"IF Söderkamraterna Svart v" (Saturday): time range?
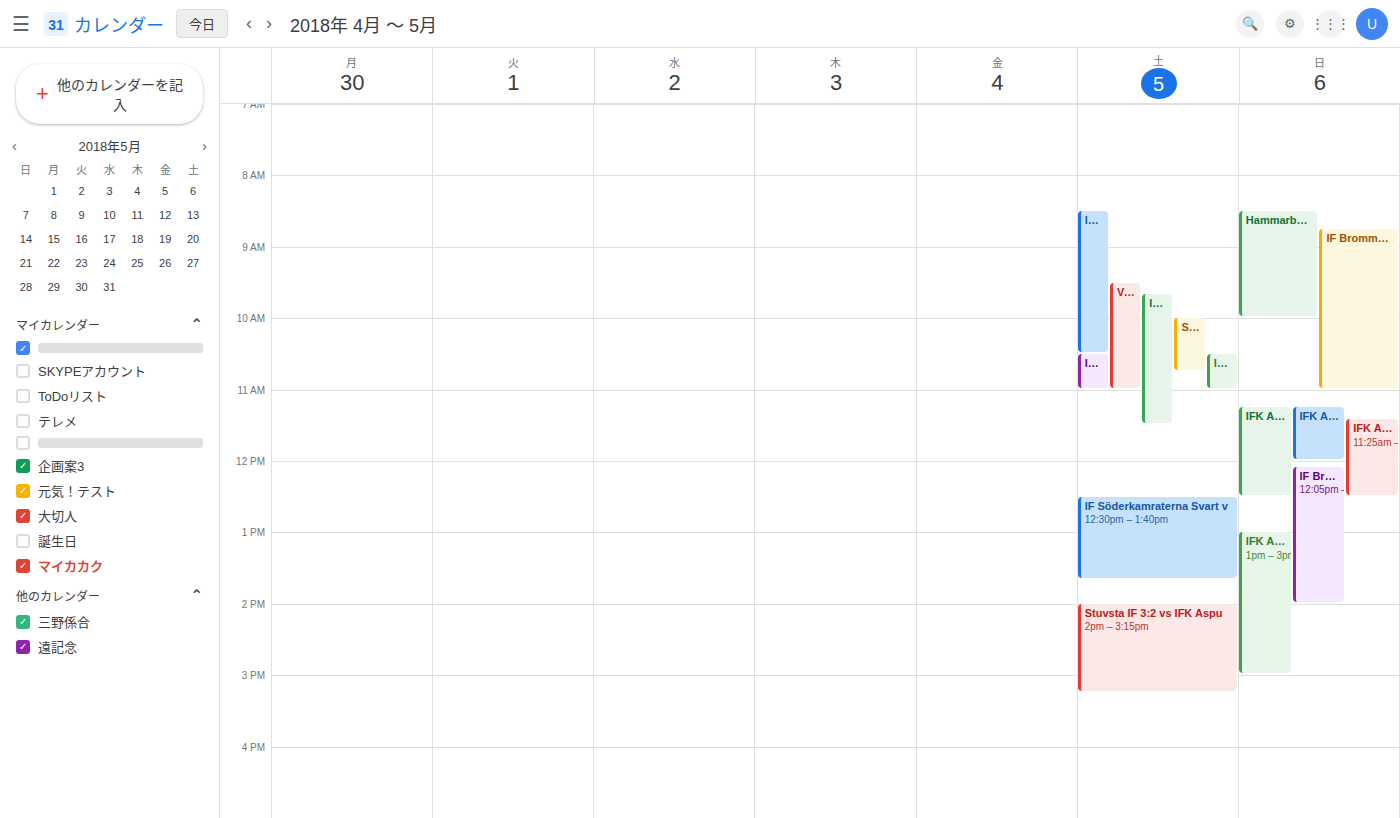
12:30 PM to 1:40 PM